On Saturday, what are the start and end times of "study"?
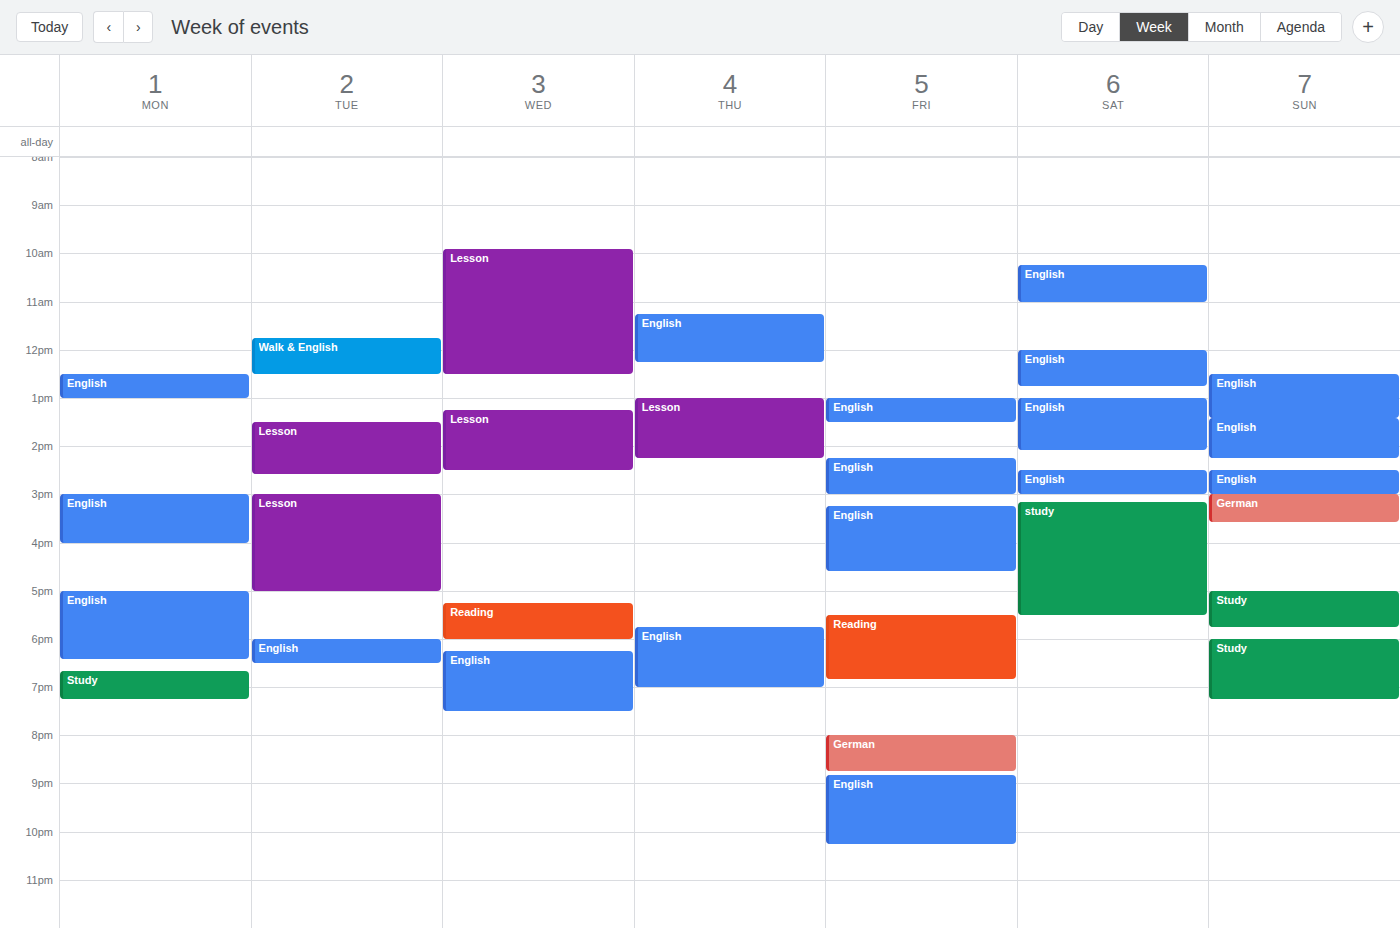
3:10 PM to 5:30 PM